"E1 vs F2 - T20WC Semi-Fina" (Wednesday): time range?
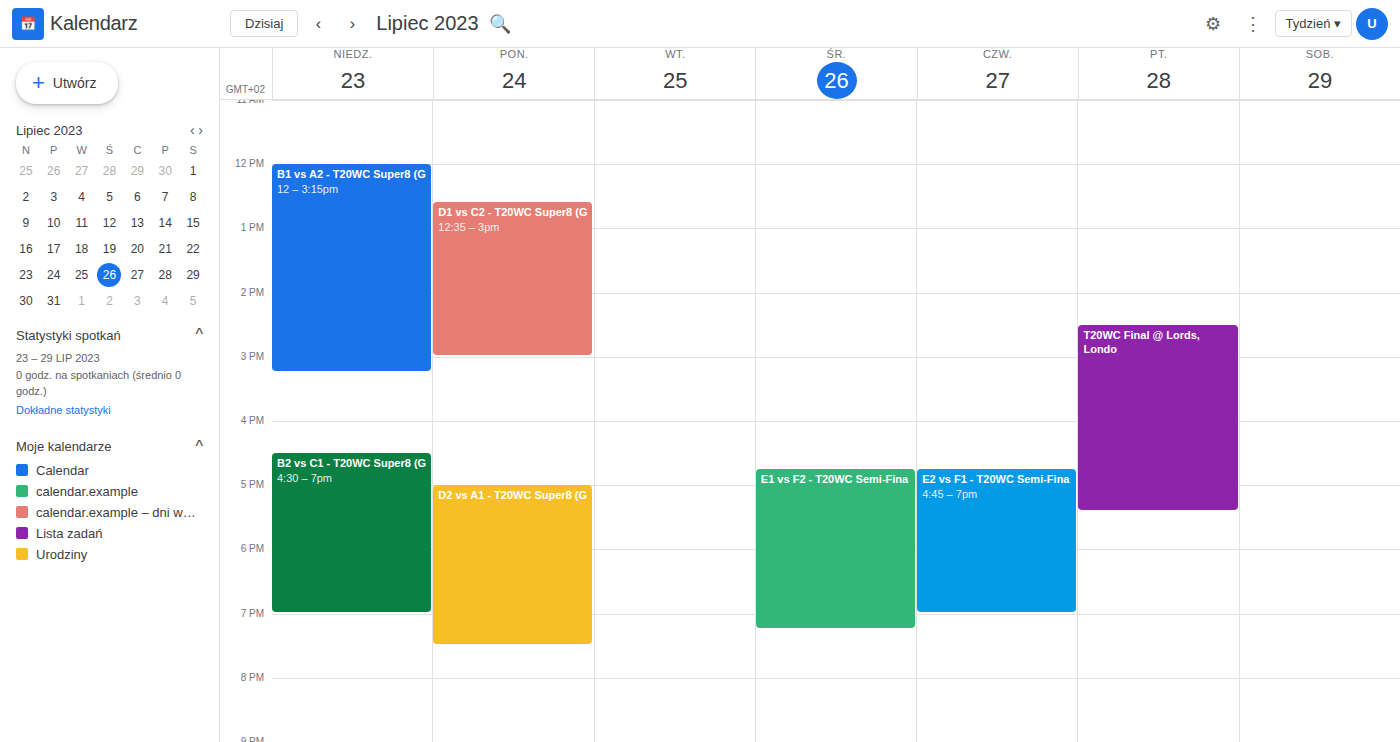
4:45 PM to 7:15 PM